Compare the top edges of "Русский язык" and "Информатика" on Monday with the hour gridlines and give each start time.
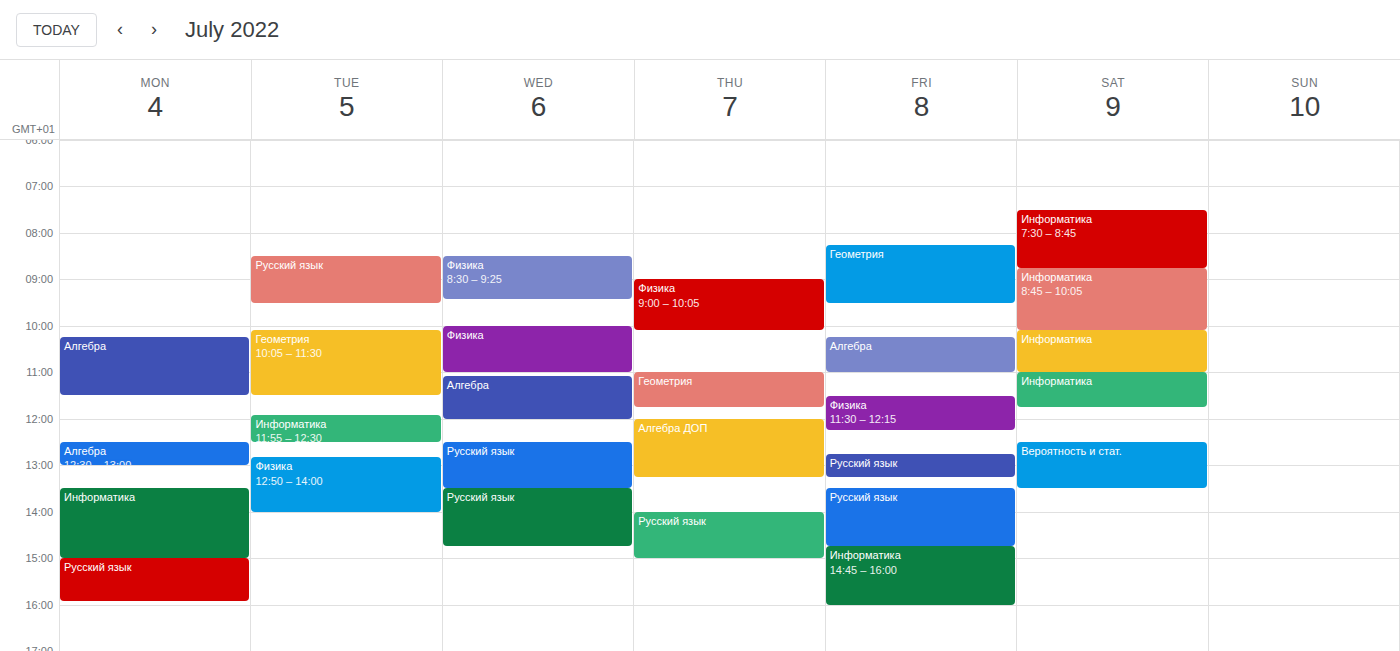
"Русский язык": 3:00 PM, exactly on the 3 PM line. "Информатика": 1:30 PM, halfway between the 1 PM and 2 PM lines.